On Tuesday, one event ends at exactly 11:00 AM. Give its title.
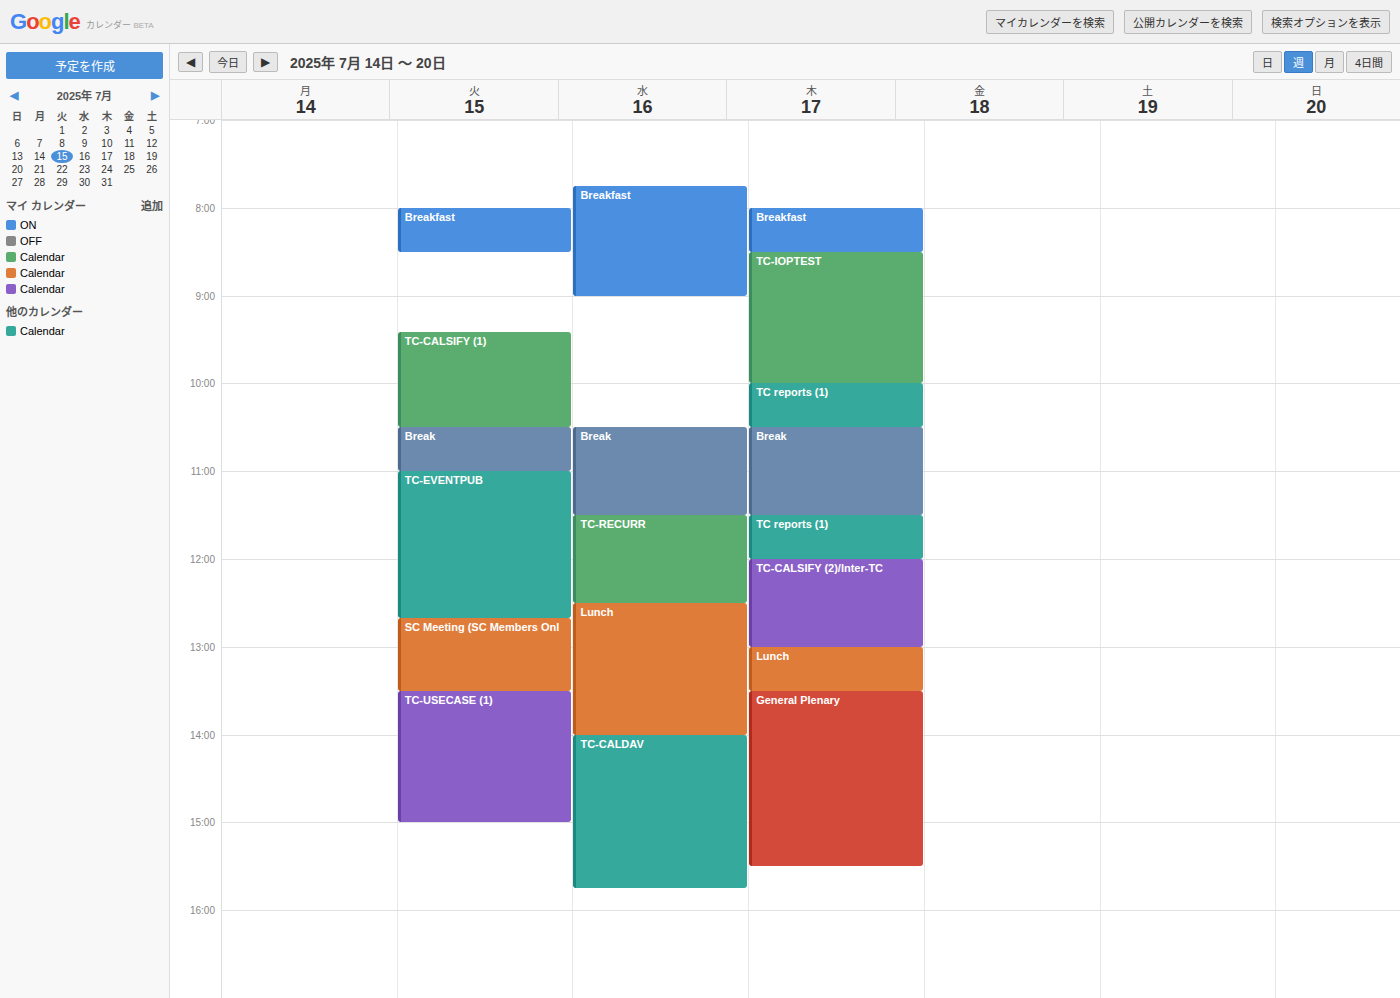
"Break"